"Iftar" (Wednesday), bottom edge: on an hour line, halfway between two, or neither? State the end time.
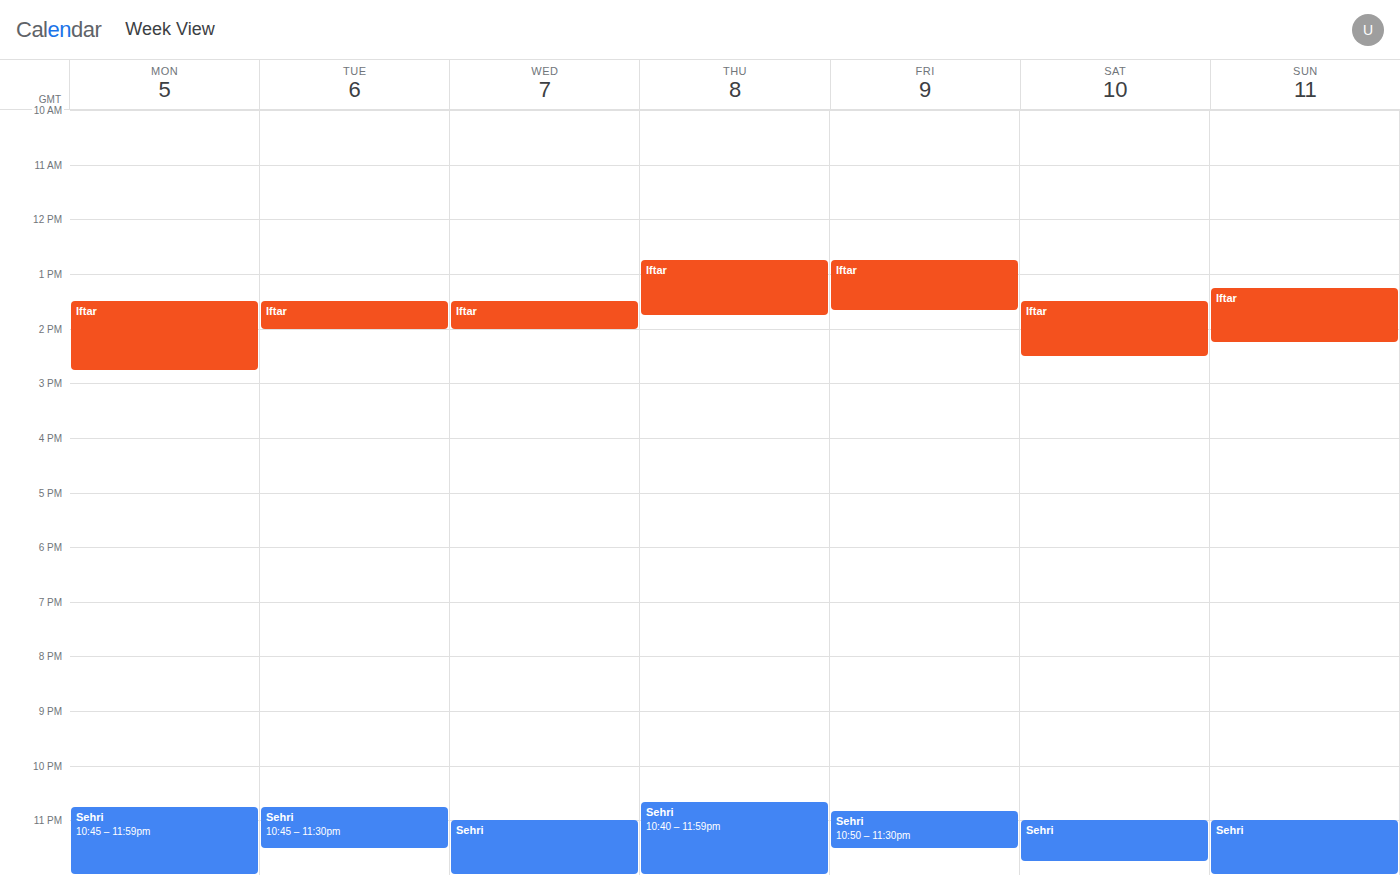
2:00 PM -- exactly on the 2 PM line.